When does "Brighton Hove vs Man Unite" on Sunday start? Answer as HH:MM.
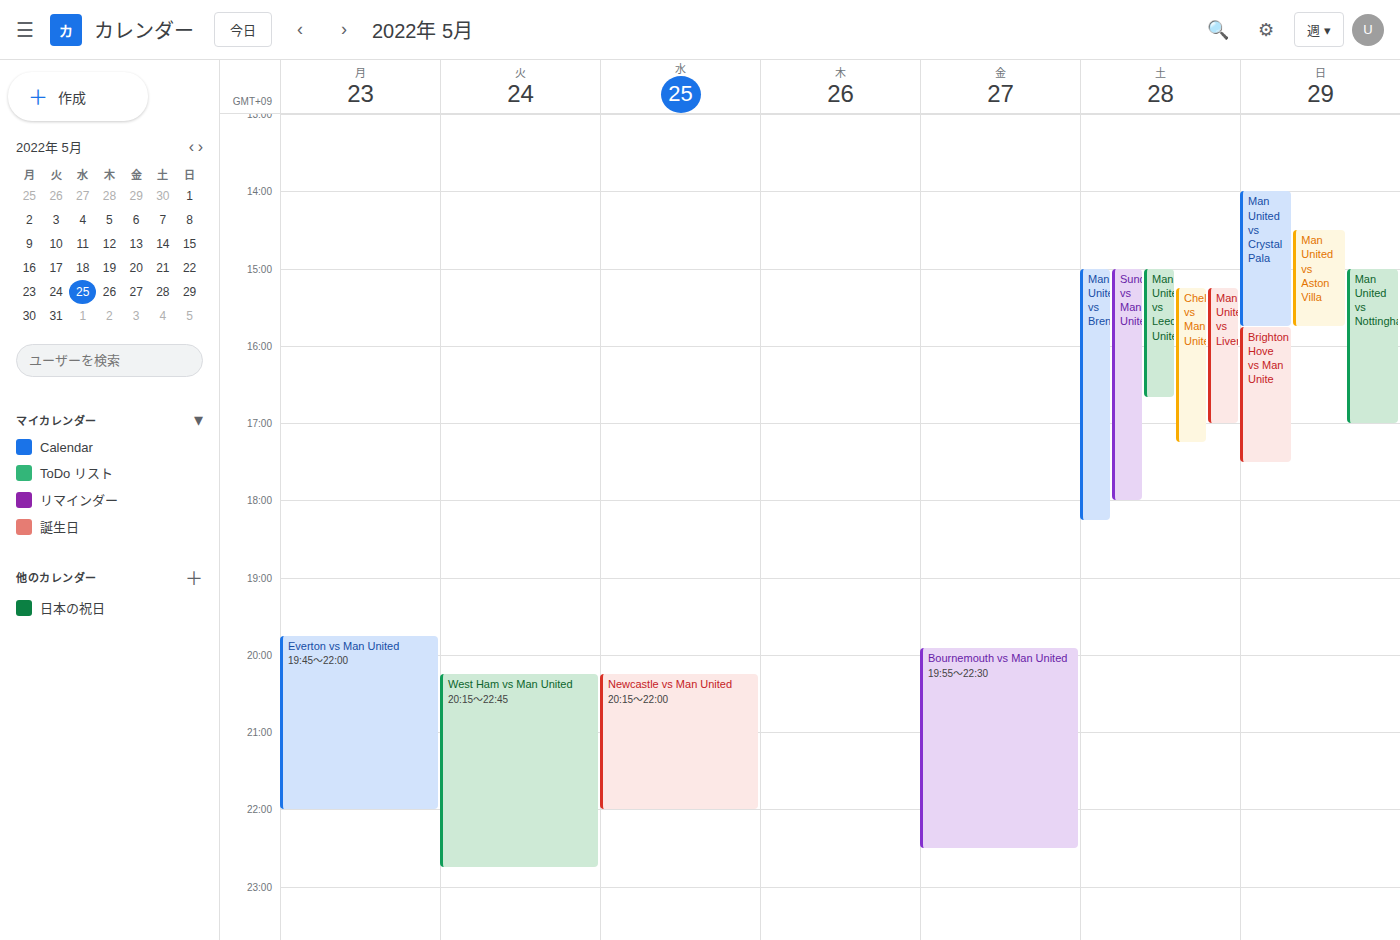
15:45